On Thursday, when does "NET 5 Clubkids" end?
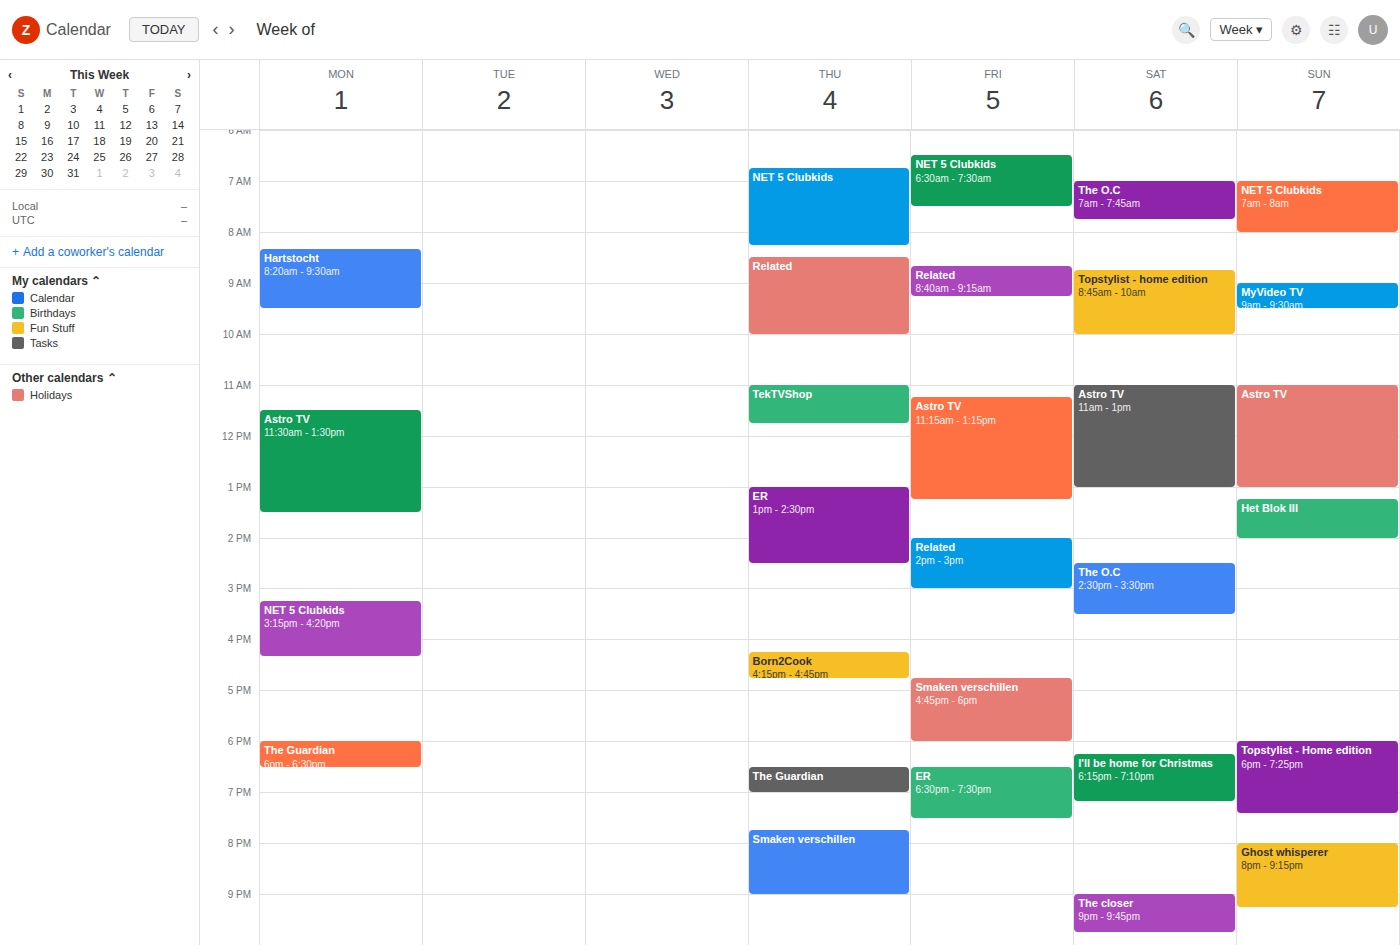
8:15 AM